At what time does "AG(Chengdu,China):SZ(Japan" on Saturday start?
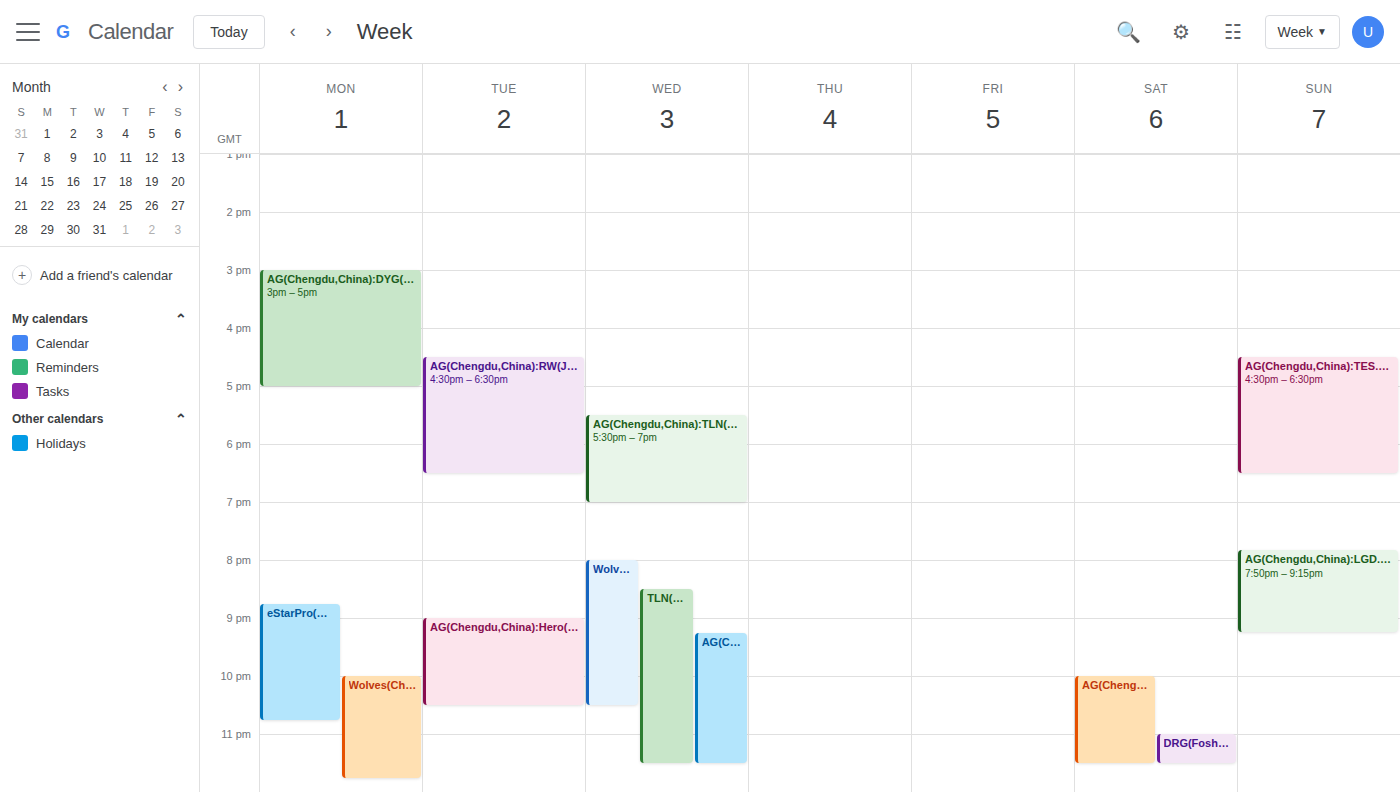
10:00 PM